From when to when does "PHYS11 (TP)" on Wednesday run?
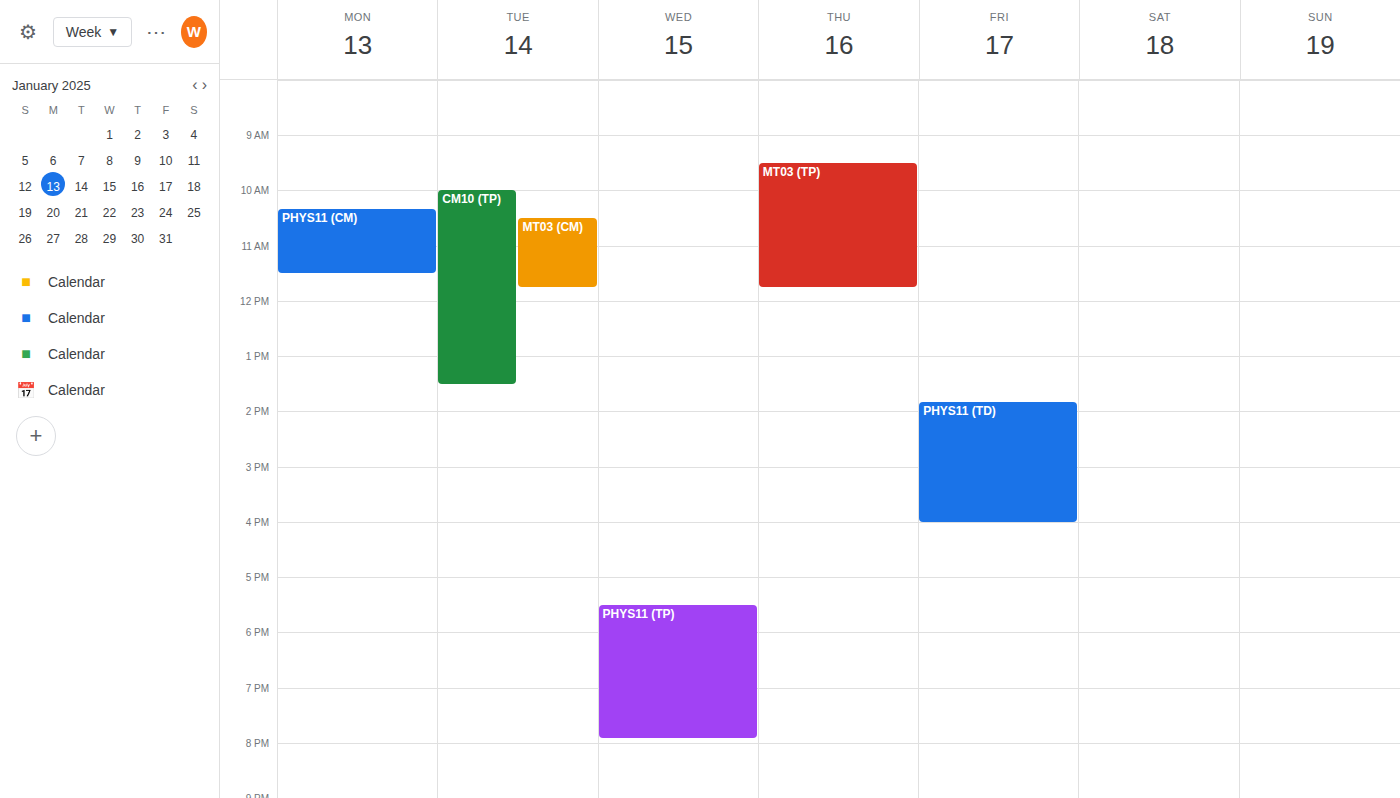
5:30 PM to 7:55 PM